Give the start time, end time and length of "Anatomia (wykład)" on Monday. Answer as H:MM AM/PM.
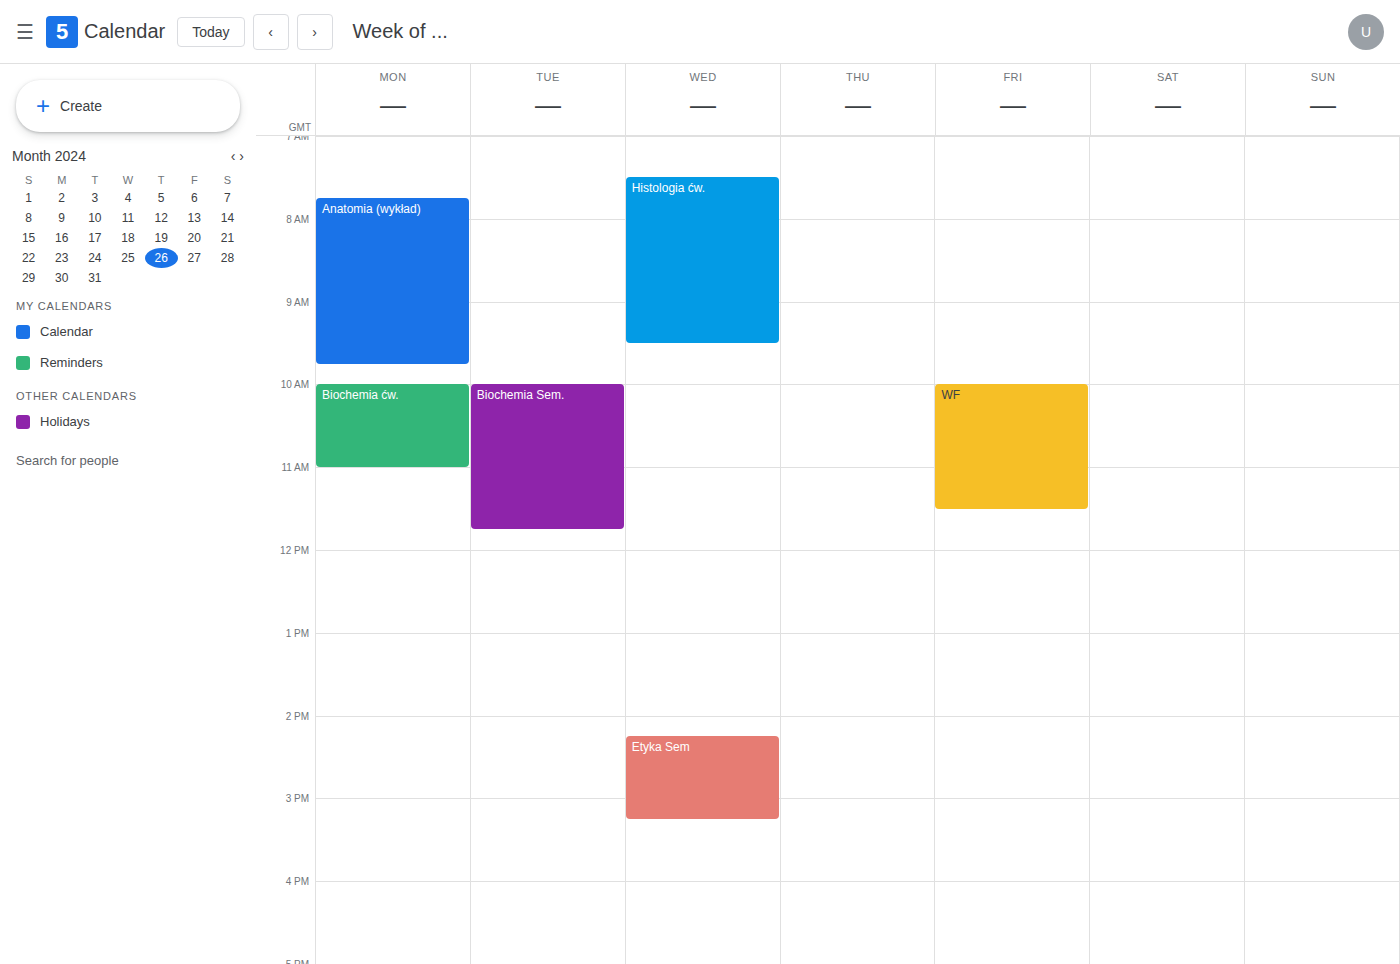
7:45 AM to 9:45 AM, 2 hours